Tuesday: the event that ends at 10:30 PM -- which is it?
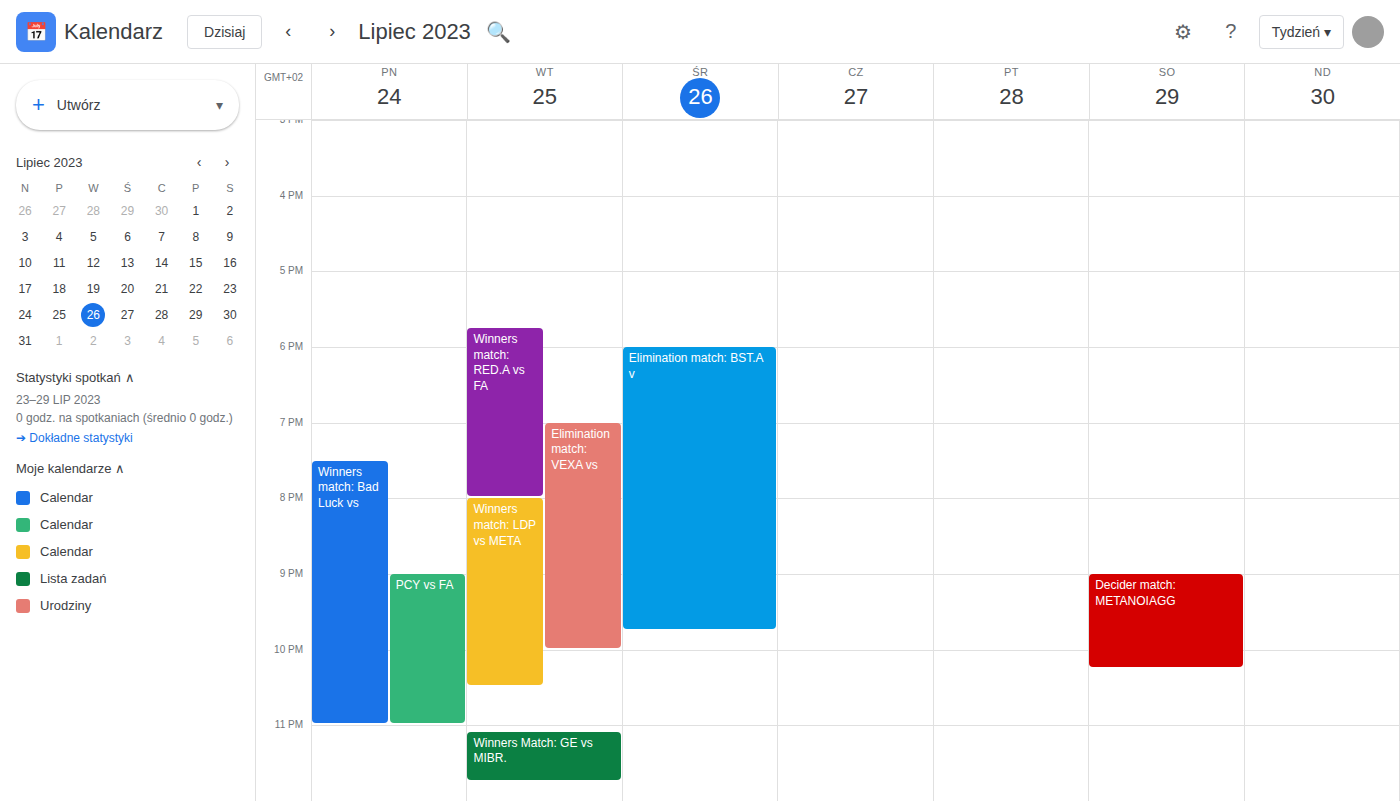
"Winners match: LDP vs META"